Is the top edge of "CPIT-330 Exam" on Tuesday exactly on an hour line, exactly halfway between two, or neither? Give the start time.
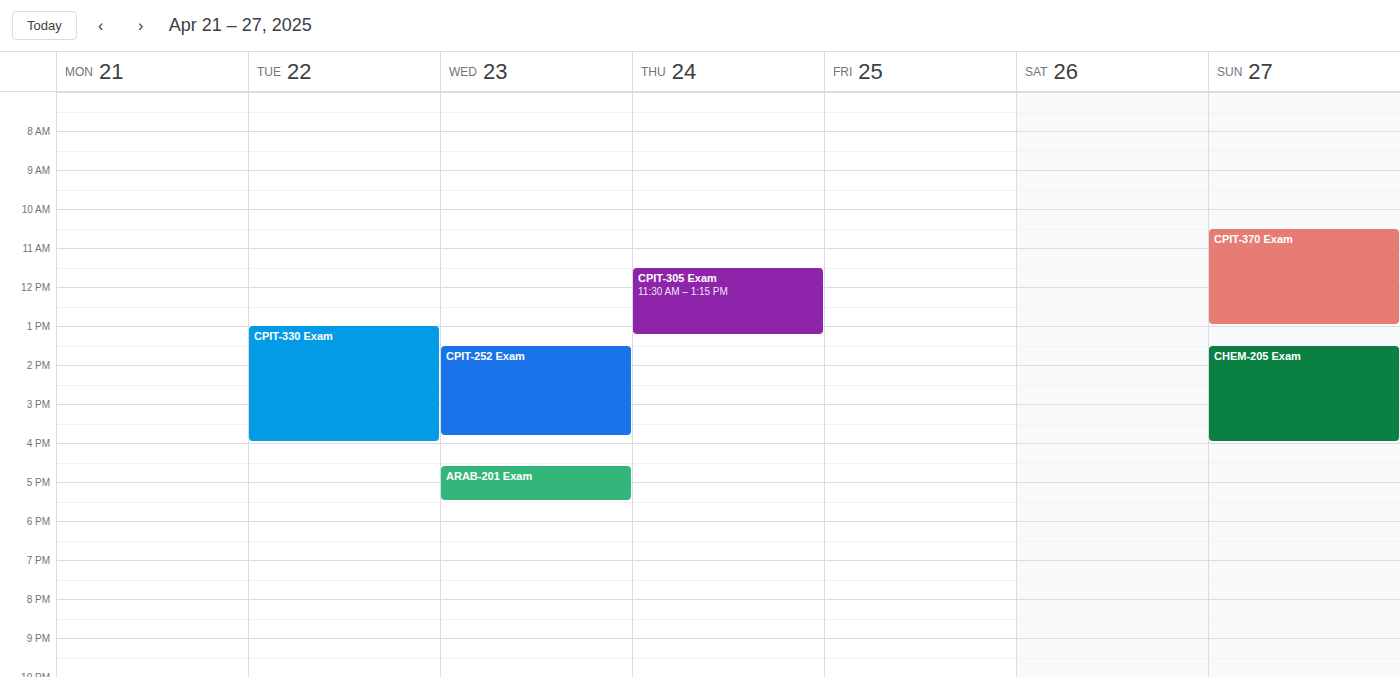
1:00 PM -- exactly on the 1 PM line.